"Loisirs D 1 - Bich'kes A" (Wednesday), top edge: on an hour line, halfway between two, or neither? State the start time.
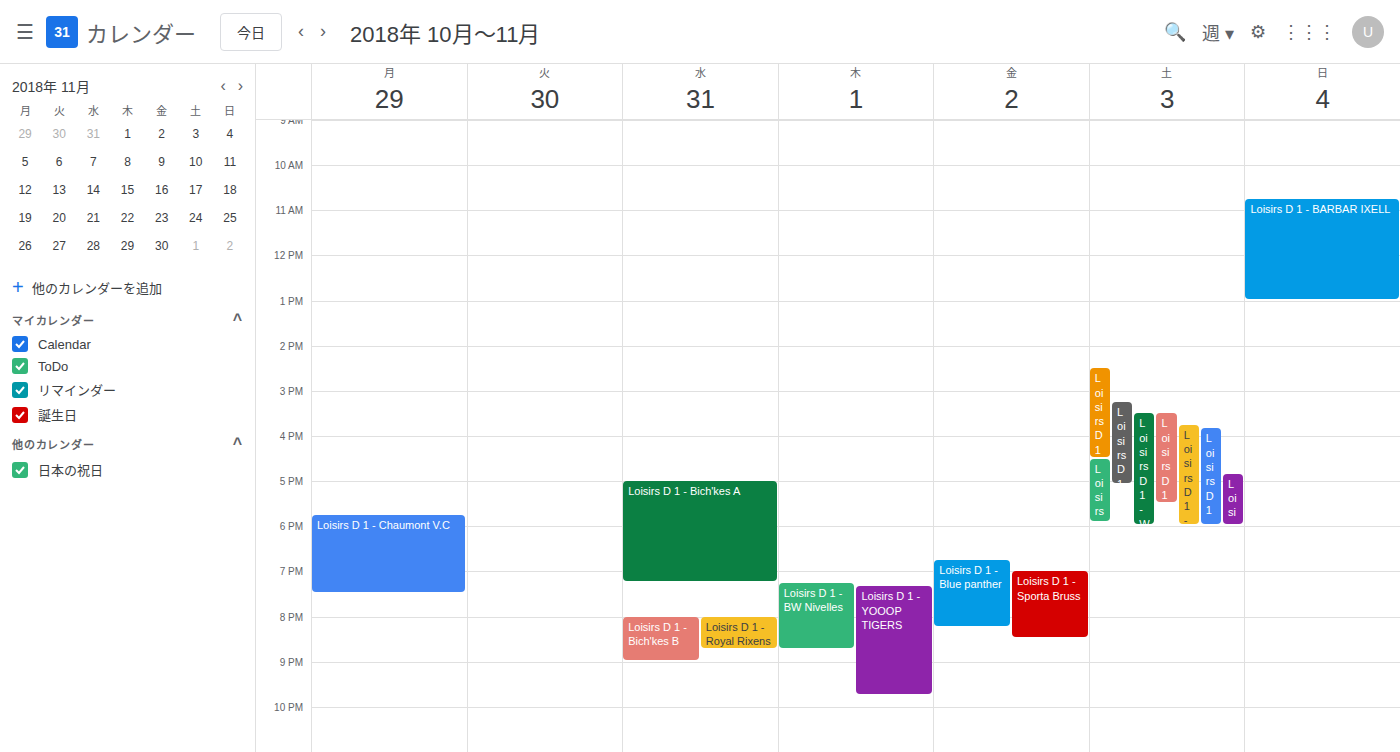
5:00 PM -- exactly on the 5 PM line.